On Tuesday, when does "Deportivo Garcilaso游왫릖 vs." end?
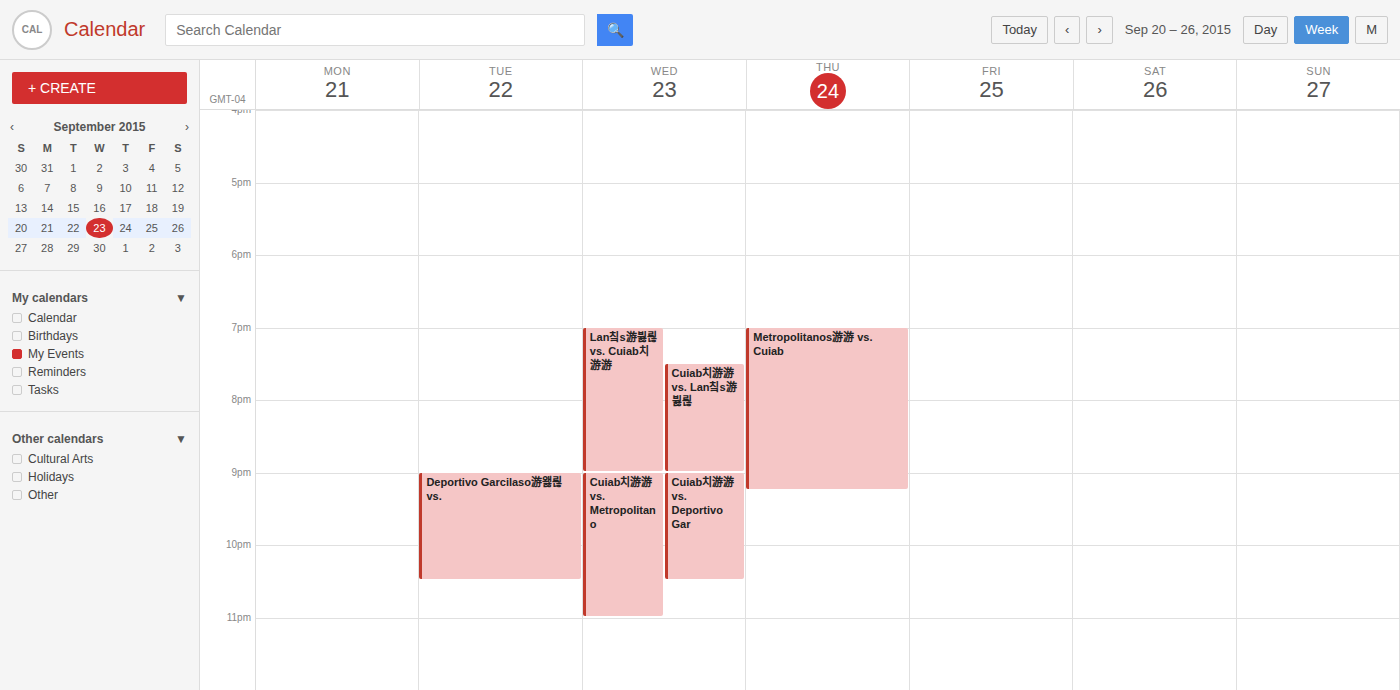
10:30 PM